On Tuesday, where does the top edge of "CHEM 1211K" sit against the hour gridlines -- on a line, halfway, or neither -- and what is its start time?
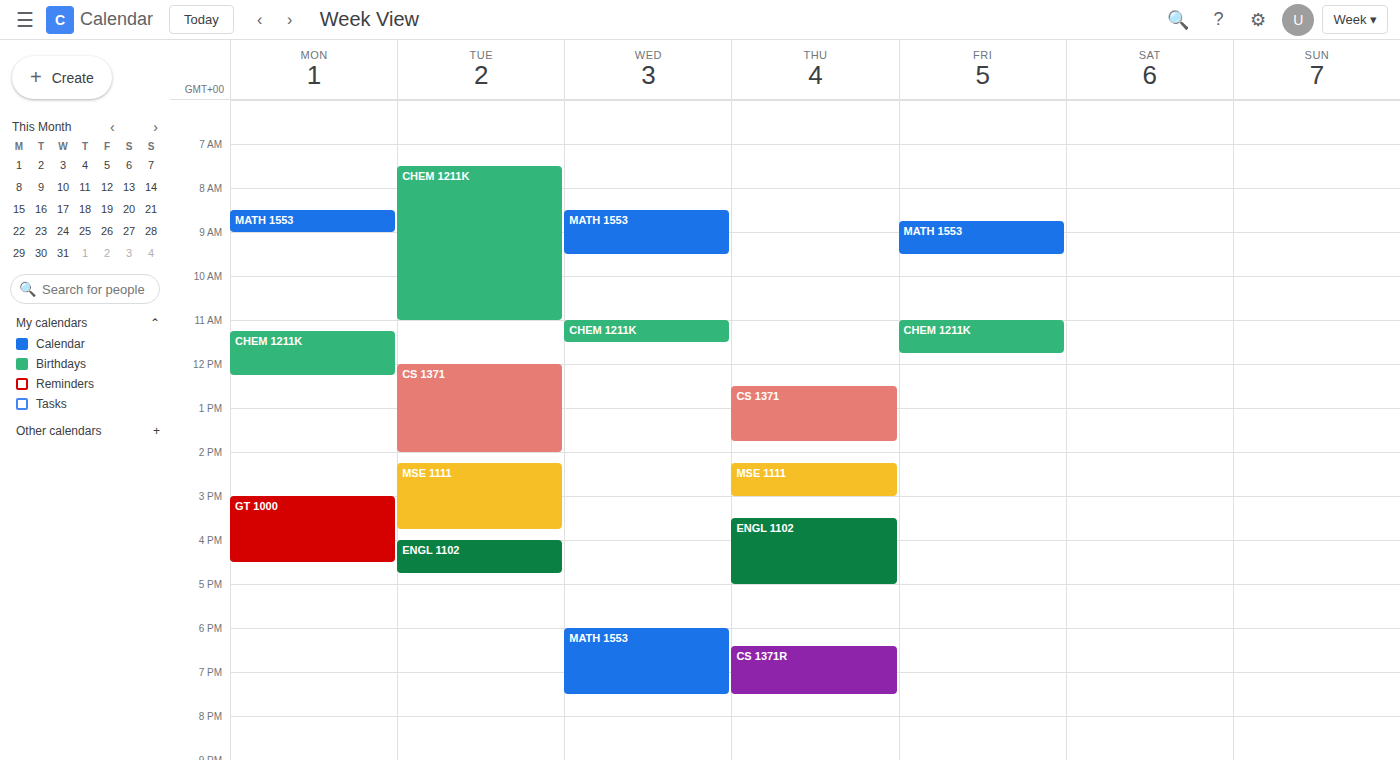
7:30 AM -- halfway between the 7 AM and 8 AM lines.